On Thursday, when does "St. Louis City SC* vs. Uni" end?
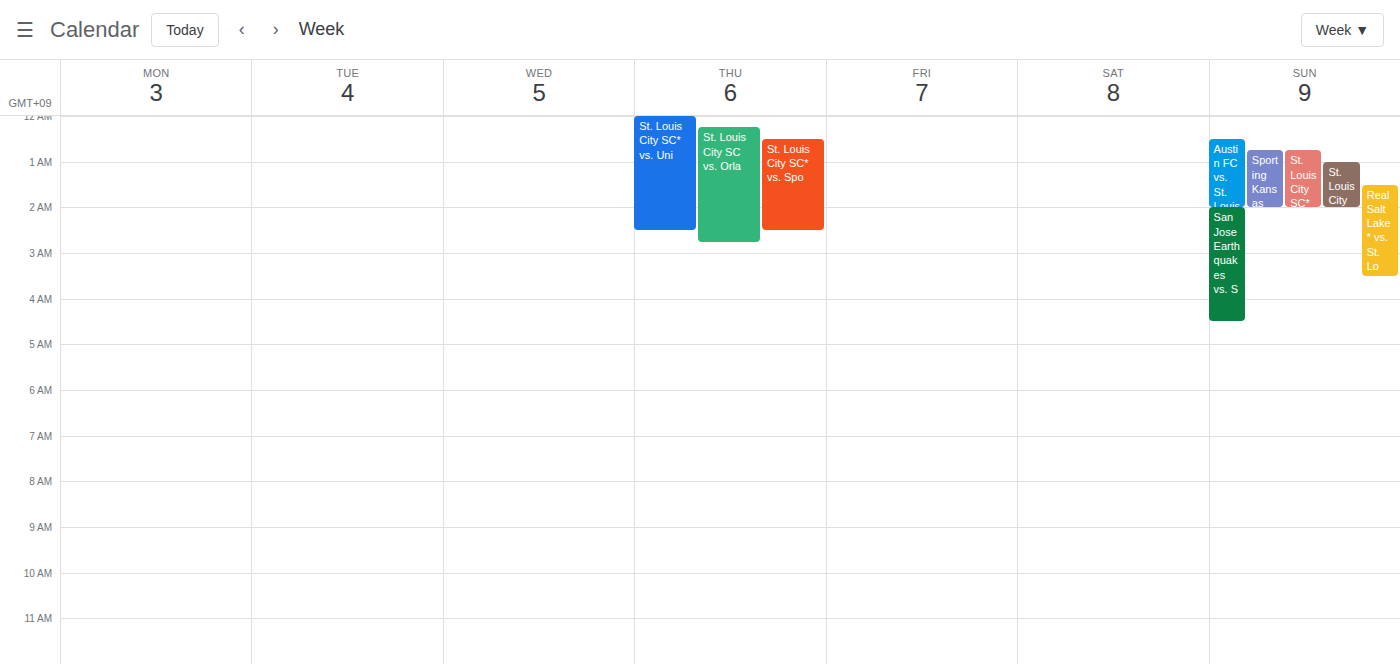
2:30 AM